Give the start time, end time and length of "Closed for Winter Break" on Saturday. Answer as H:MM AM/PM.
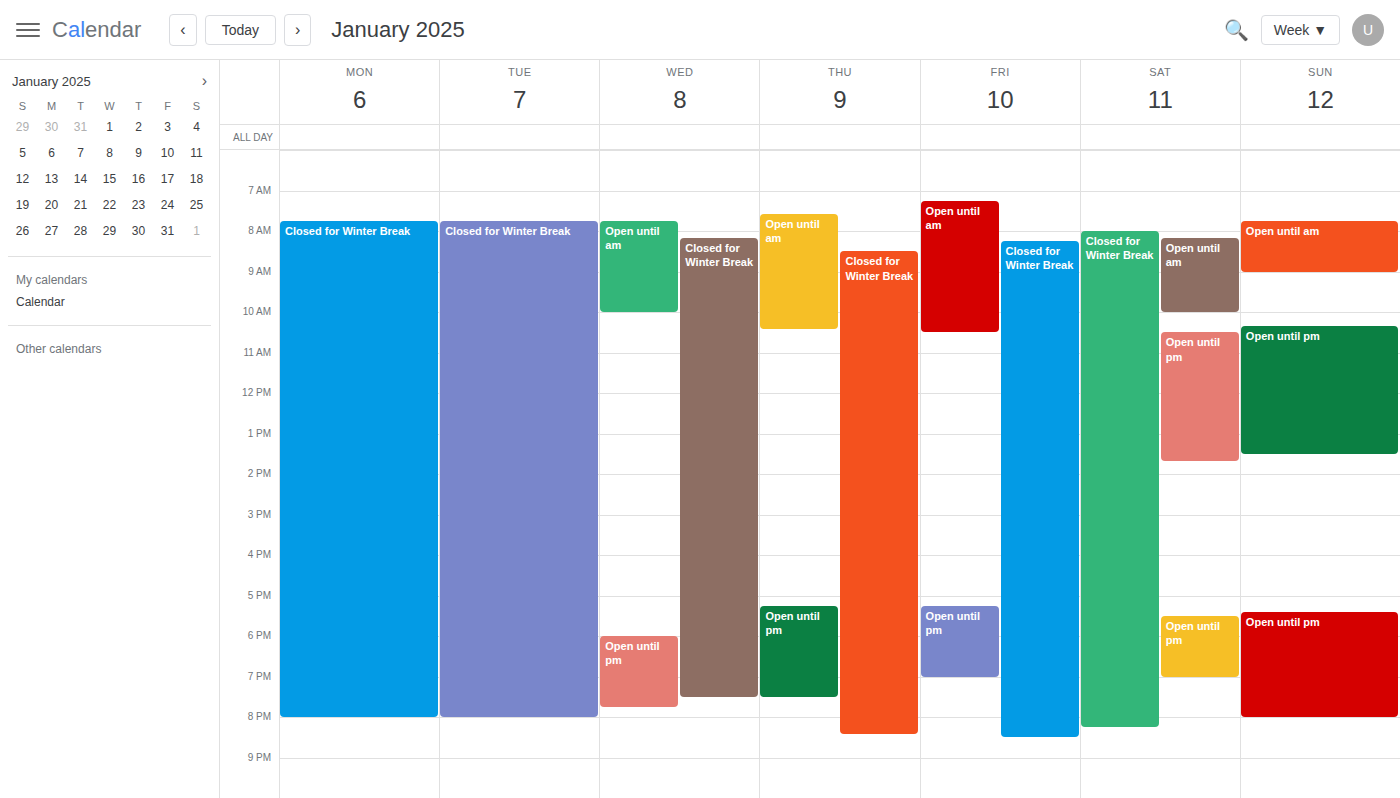
8:00 AM to 8:15 PM, 12 hours 15 minutes